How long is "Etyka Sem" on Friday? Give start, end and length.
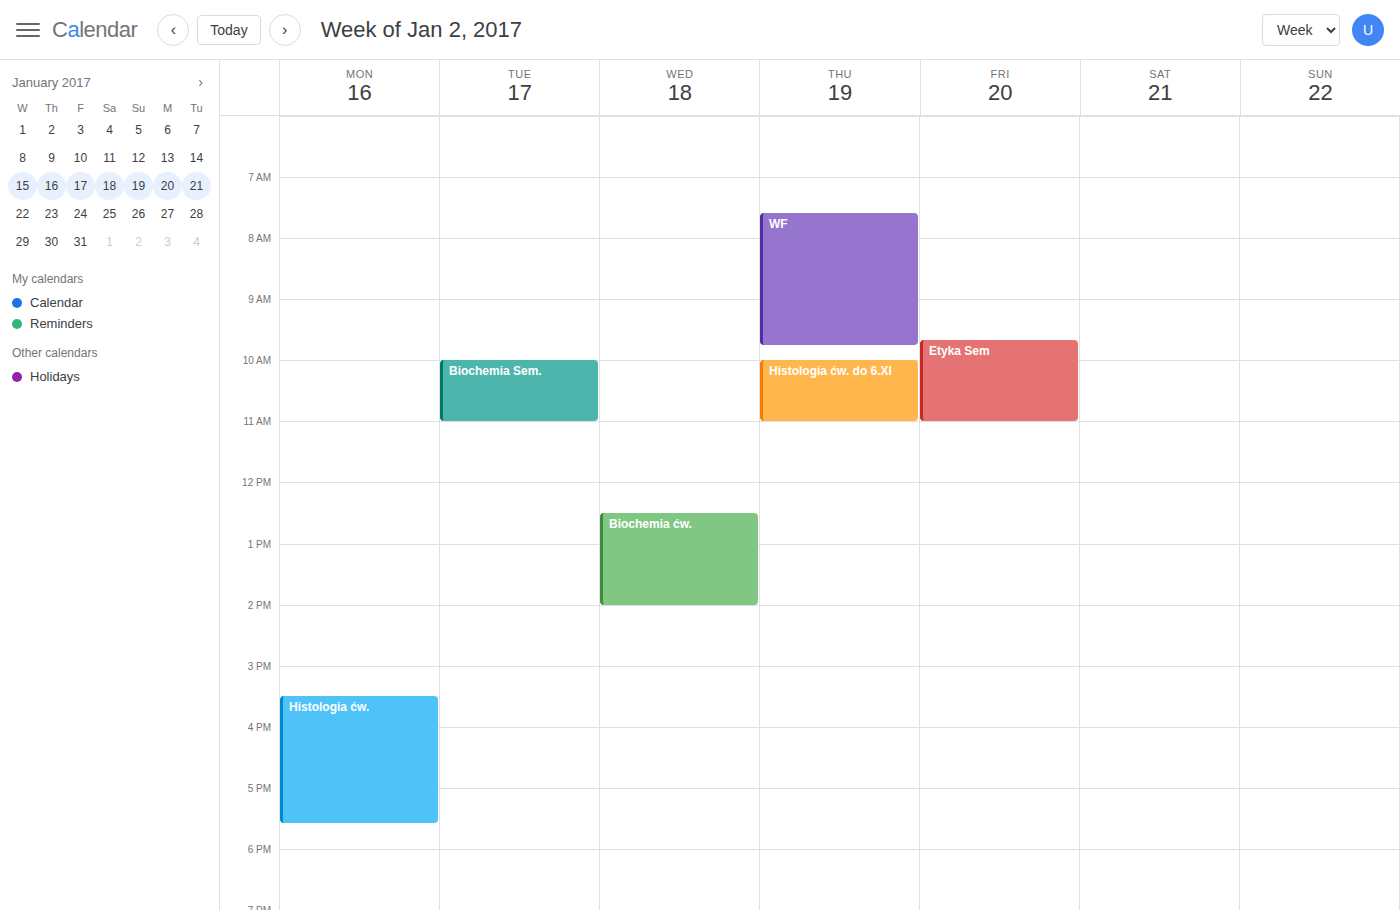
9:40 AM to 11:00 AM, 1 hour 20 minutes